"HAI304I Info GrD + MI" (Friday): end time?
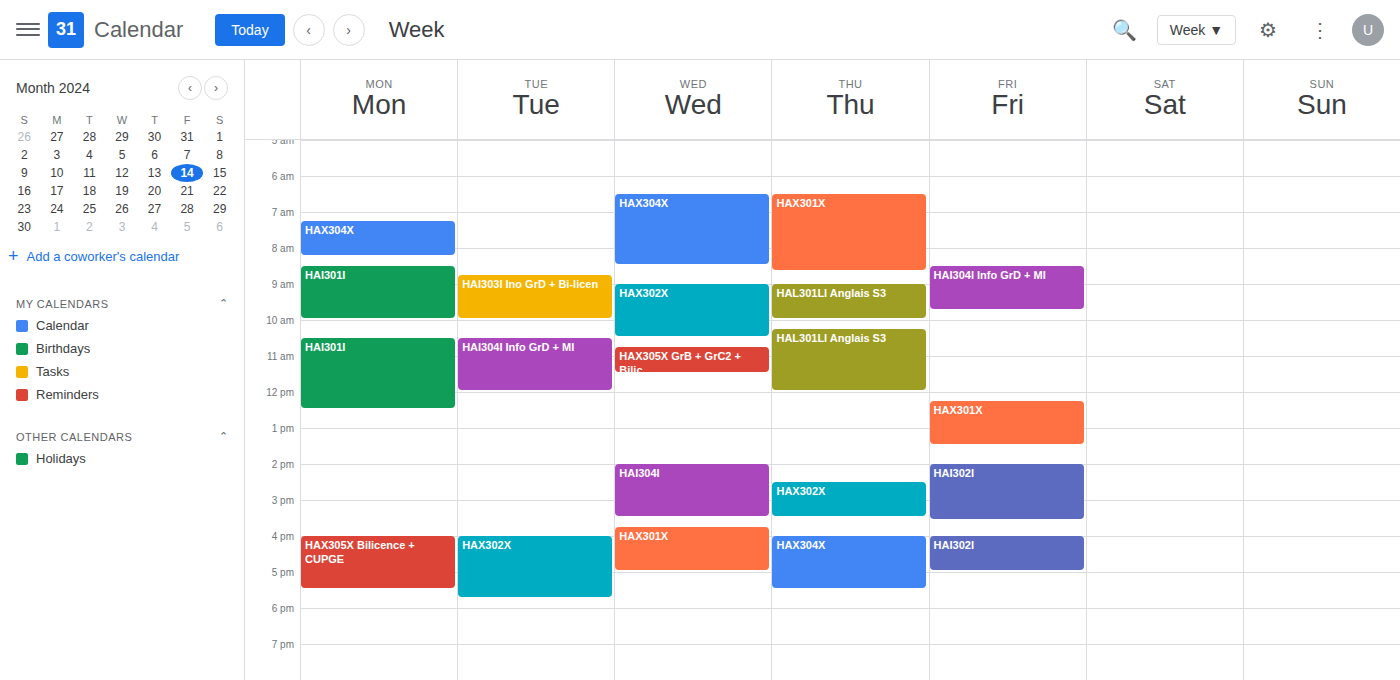
9:45 AM